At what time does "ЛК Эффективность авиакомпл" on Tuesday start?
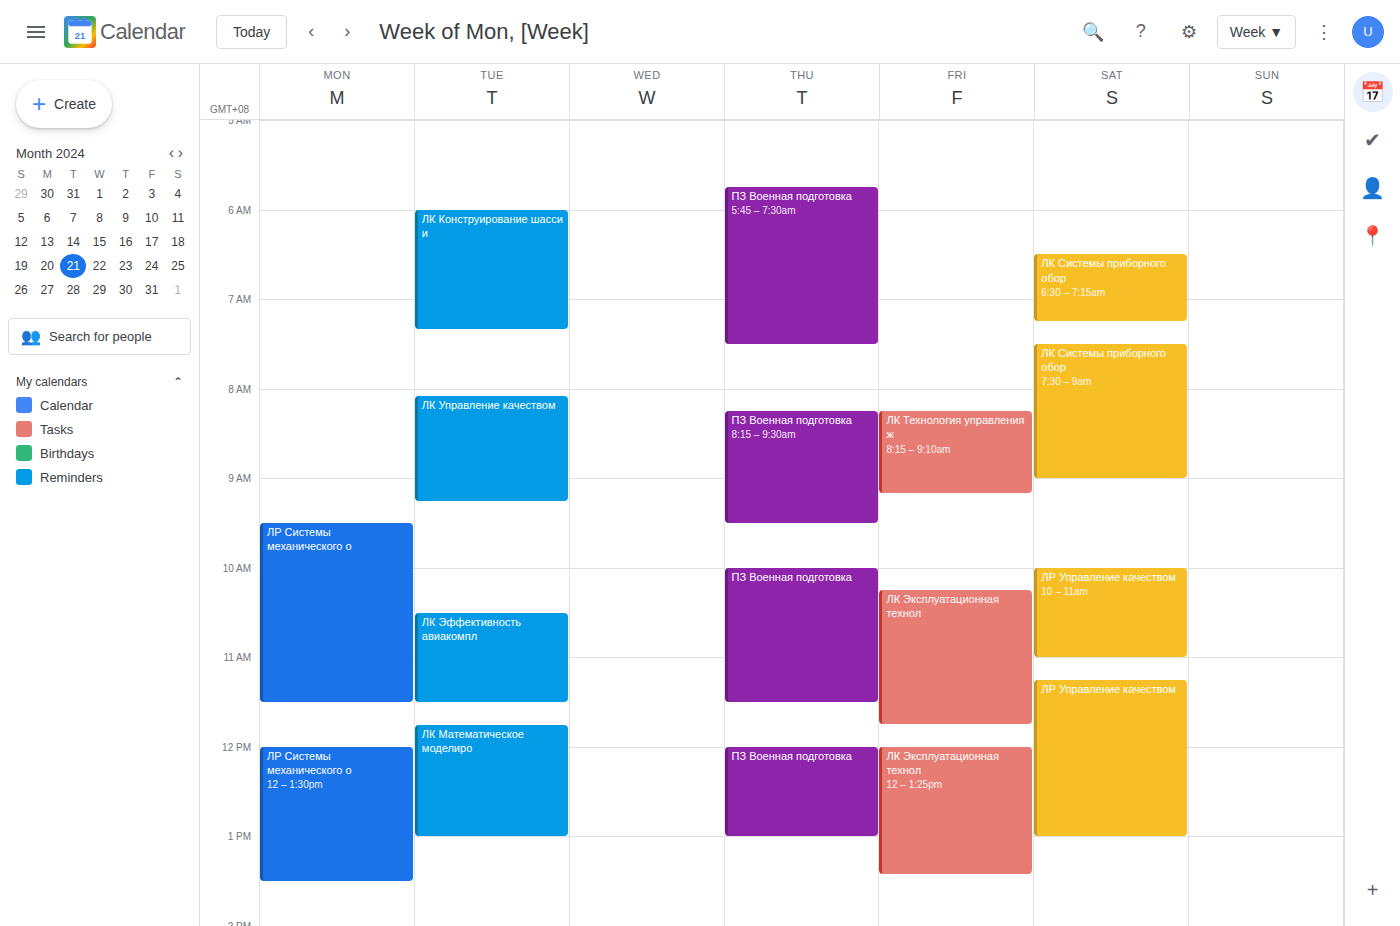
10:30 AM